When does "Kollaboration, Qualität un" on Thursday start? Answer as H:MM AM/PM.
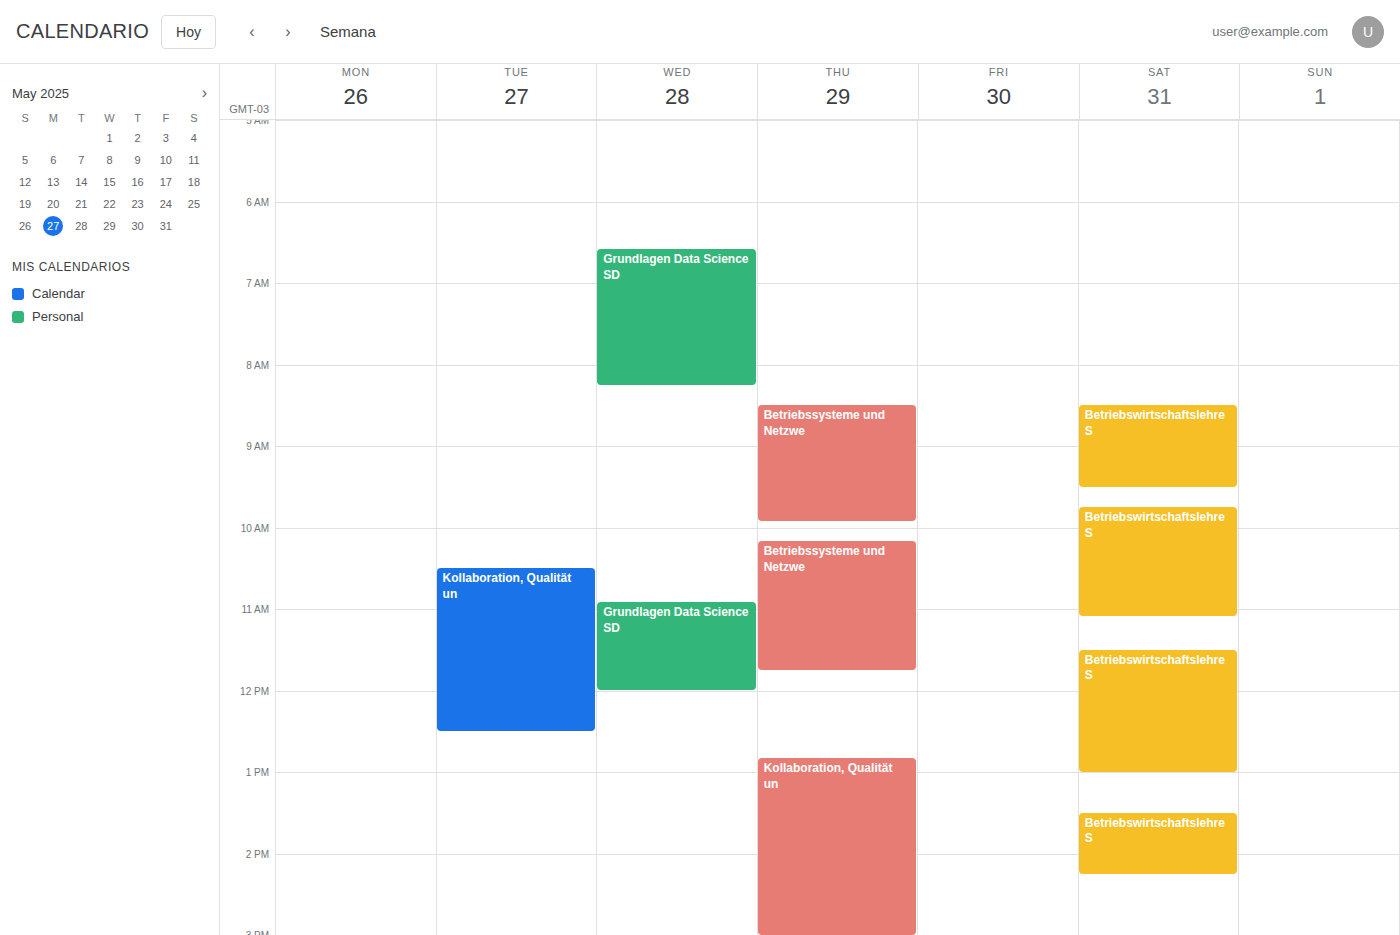
12:50 PM